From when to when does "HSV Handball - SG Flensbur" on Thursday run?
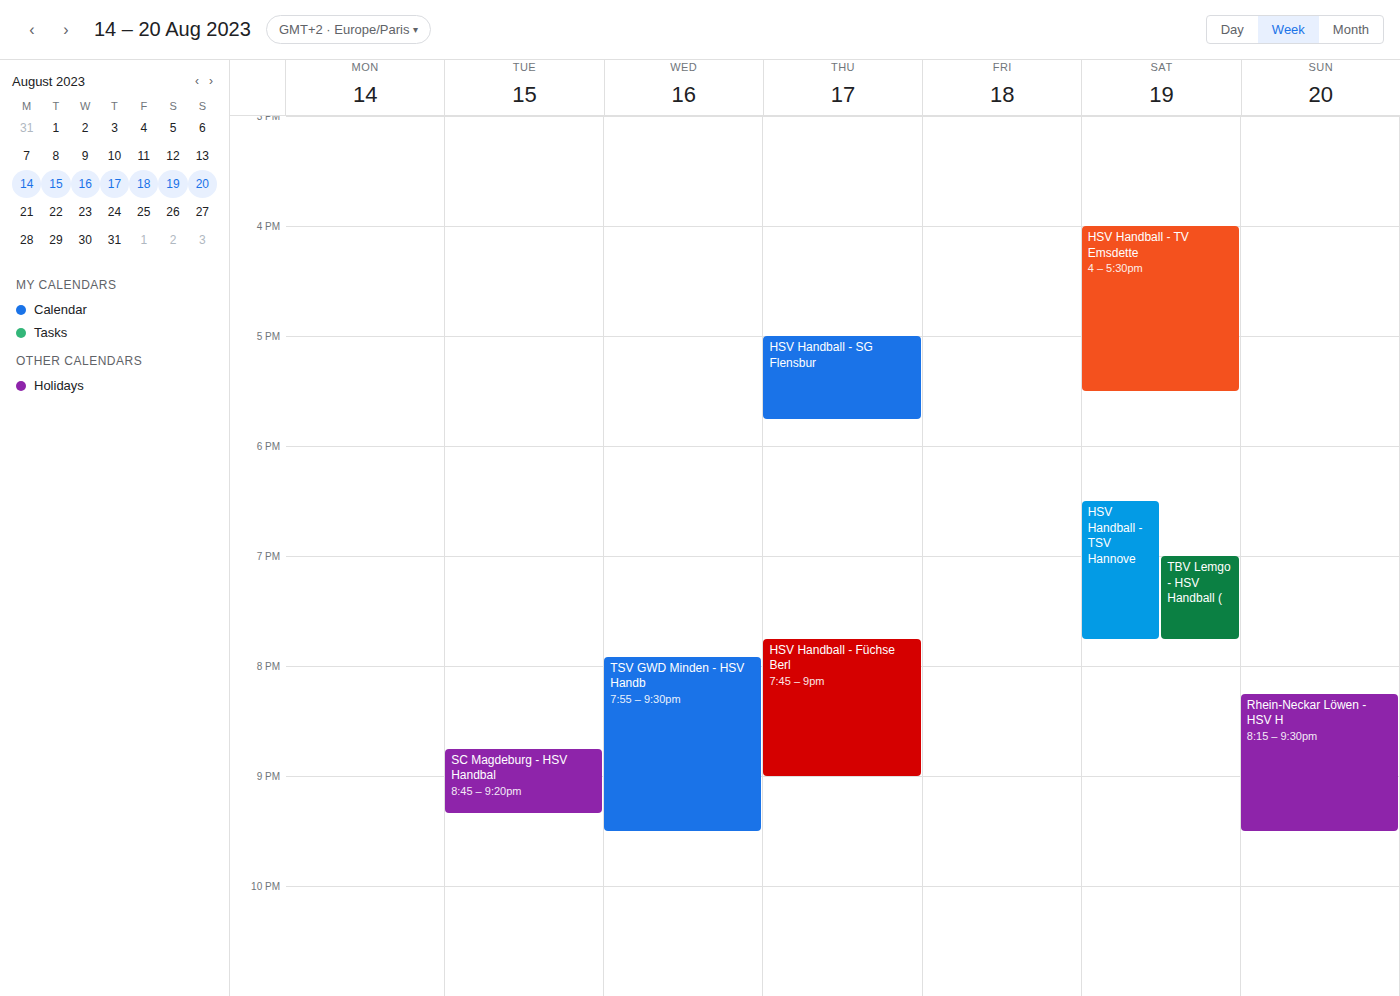
5:00 PM to 5:45 PM